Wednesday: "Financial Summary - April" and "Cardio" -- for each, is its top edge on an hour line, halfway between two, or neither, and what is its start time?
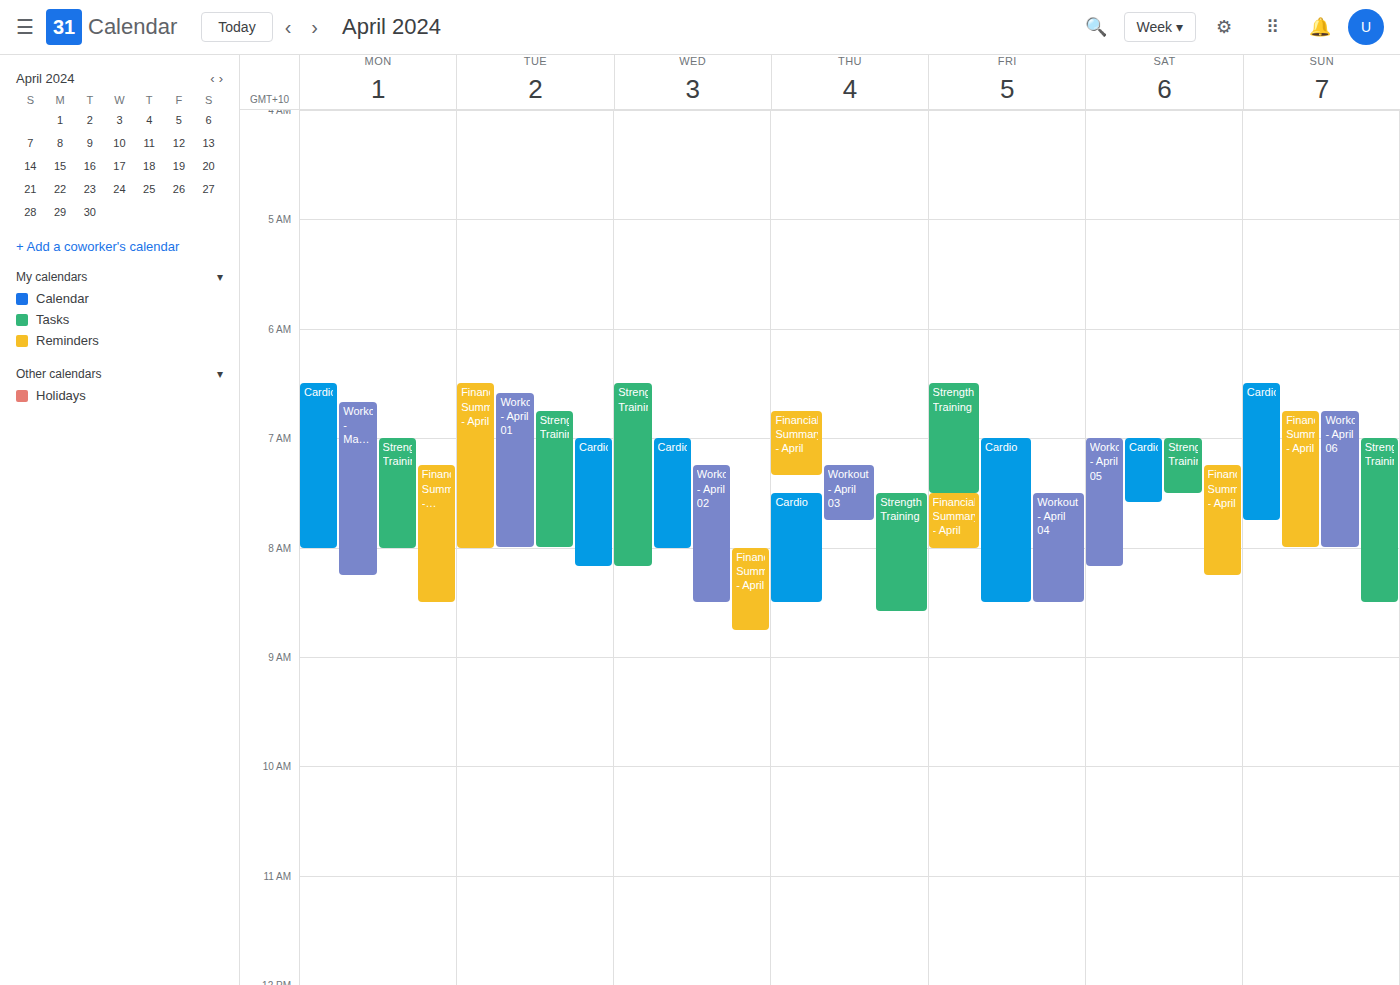
"Financial Summary - April": 08:00, exactly on the 08:00 line. "Cardio": 07:00, exactly on the 07:00 line.